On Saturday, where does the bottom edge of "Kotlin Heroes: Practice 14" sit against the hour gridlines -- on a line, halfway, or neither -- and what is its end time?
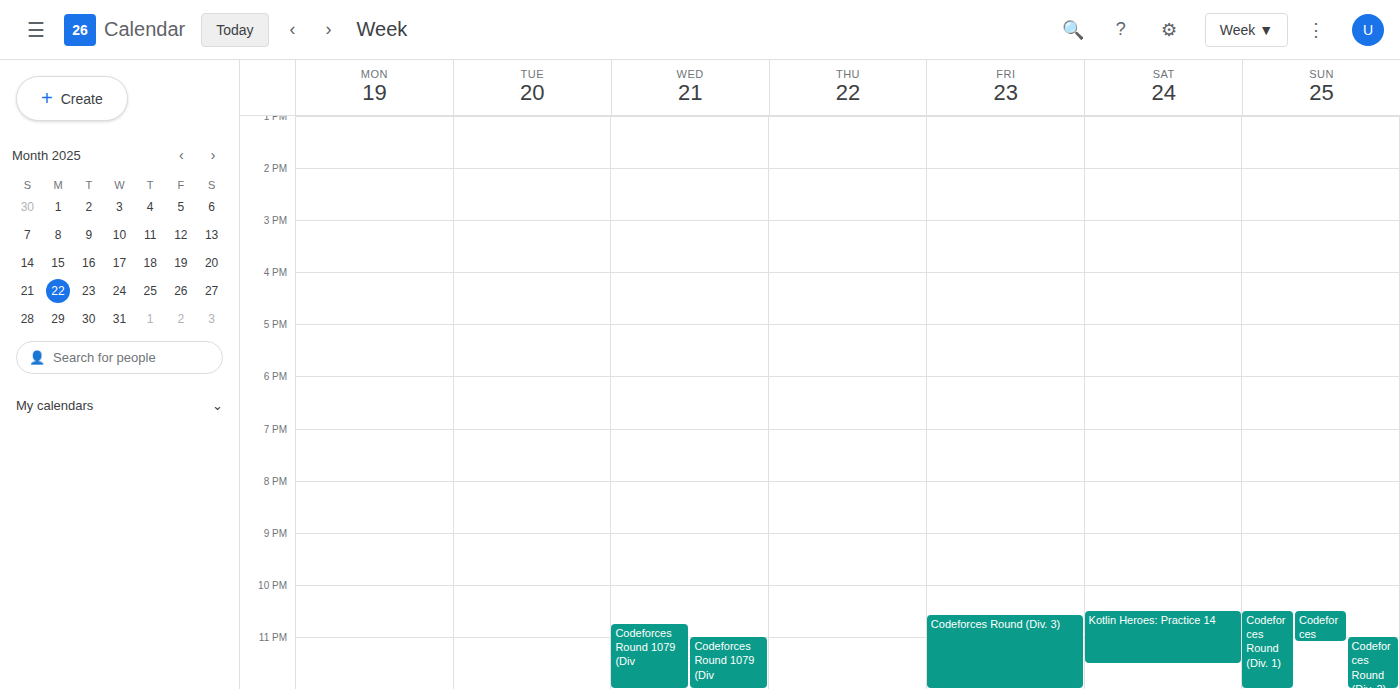
23:30 -- halfway between the 23:00 and 24:00 lines.